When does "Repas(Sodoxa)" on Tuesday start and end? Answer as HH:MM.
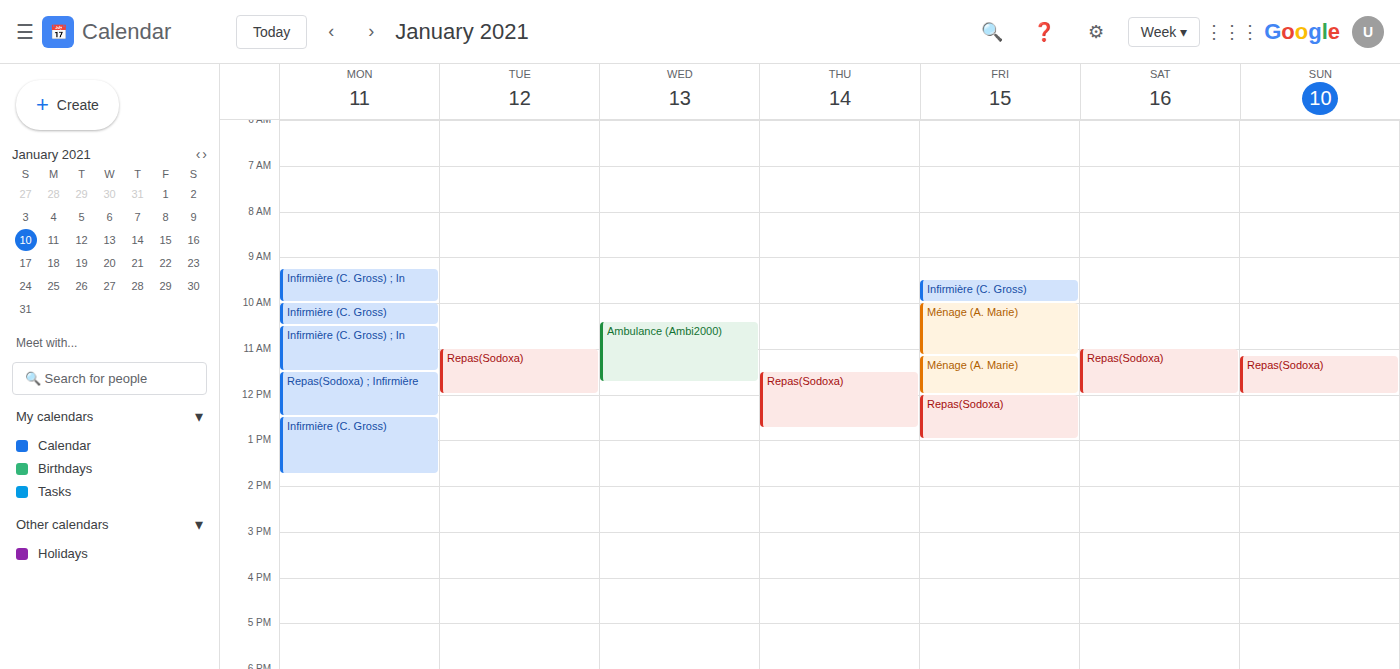
11:00 to 12:00